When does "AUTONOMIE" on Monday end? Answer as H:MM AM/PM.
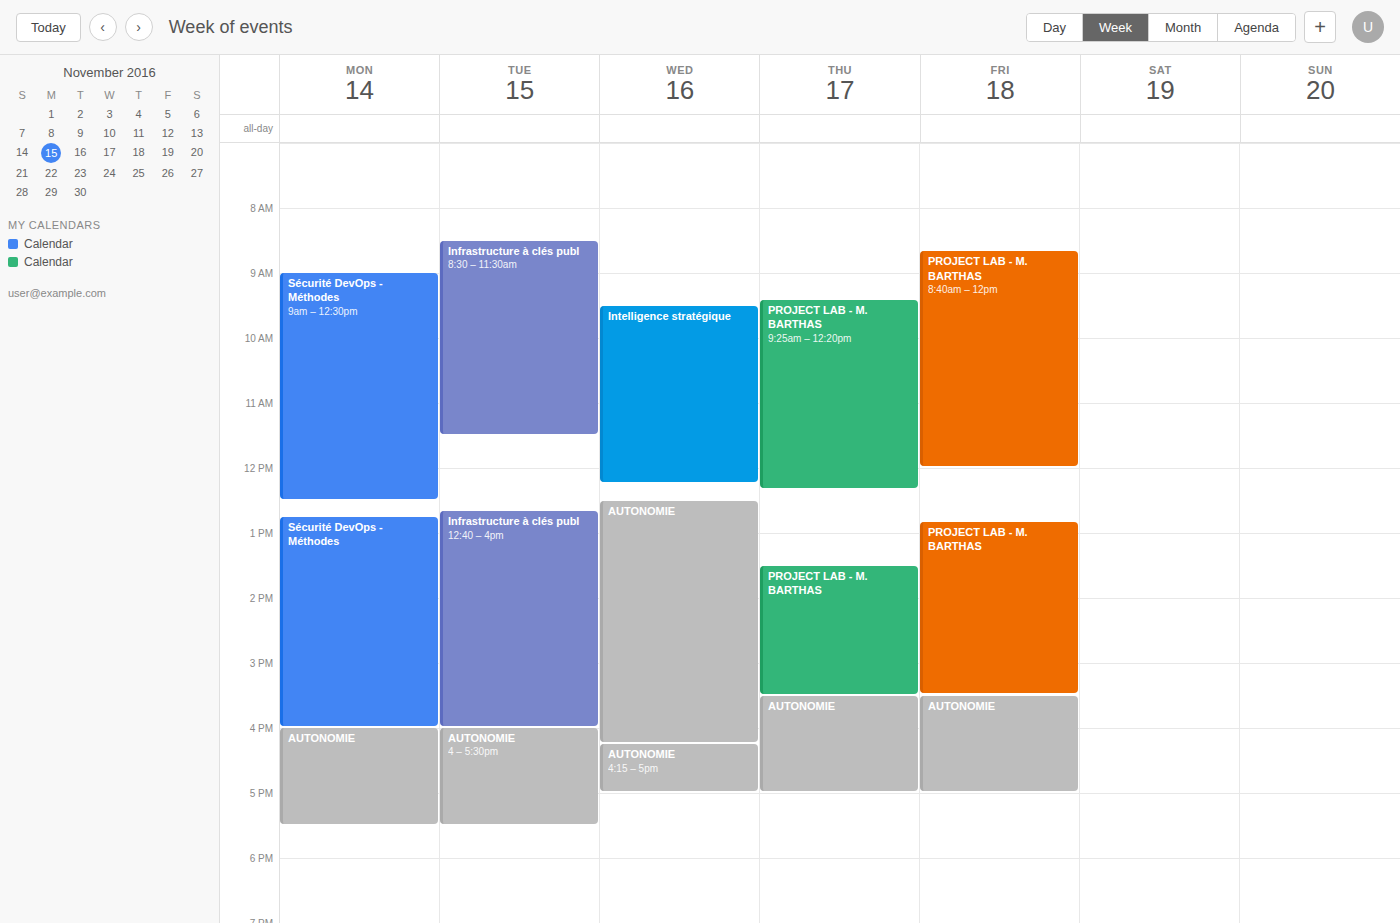
5:30 PM